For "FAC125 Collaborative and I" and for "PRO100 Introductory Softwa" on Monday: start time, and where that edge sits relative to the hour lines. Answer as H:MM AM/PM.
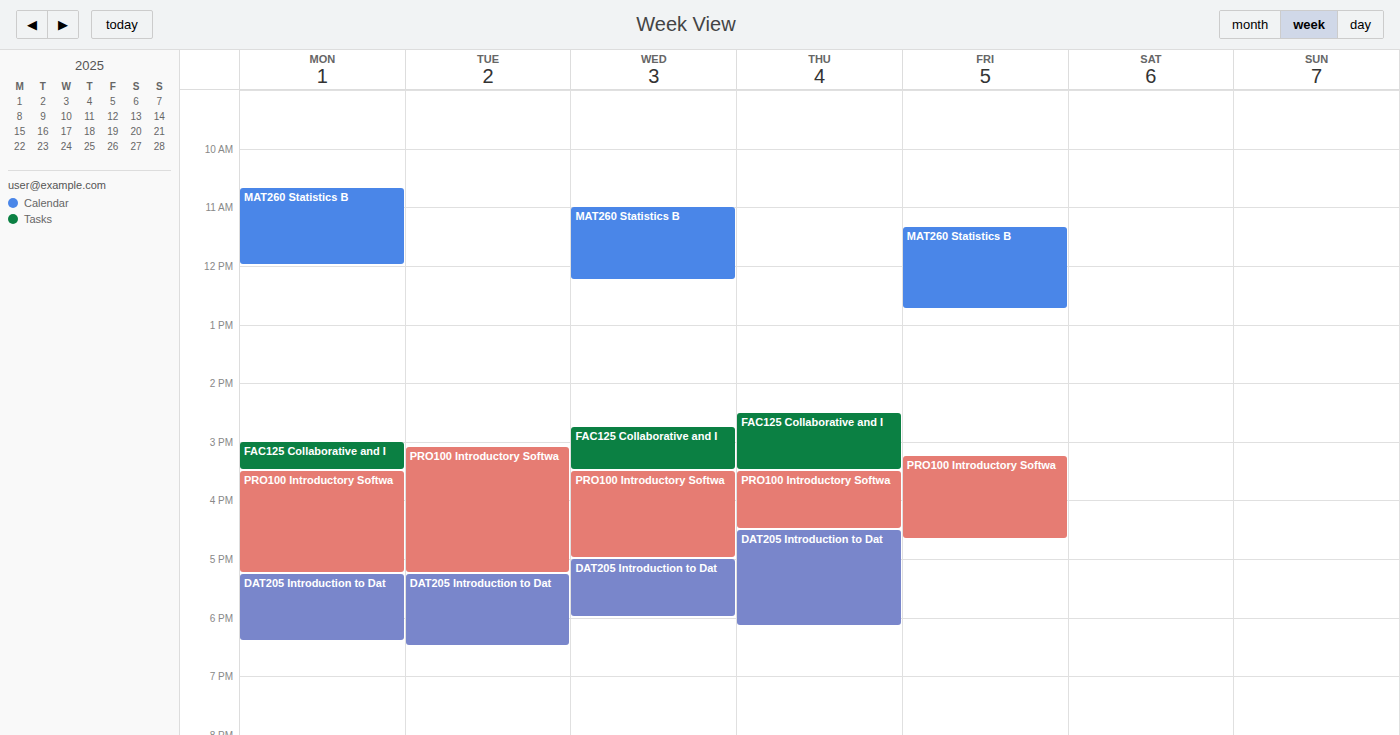
"FAC125 Collaborative and I": 3:00 PM, exactly on the 3 PM line. "PRO100 Introductory Softwa": 3:30 PM, halfway between the 3 PM and 4 PM lines.